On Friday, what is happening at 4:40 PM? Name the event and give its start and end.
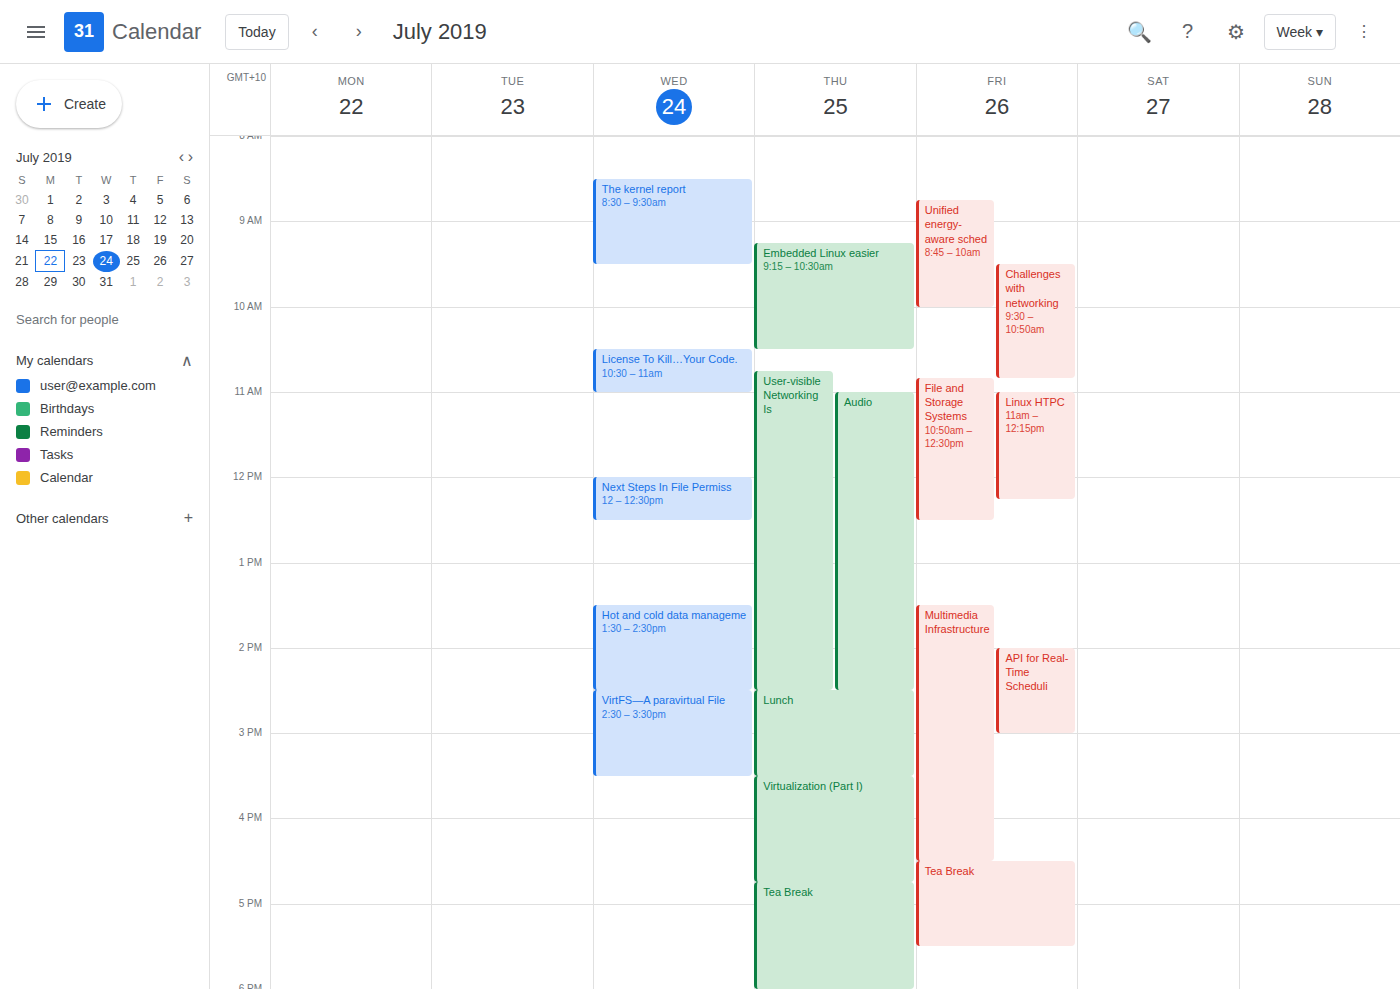
"Tea Break", 4:30 PM to 5:30 PM